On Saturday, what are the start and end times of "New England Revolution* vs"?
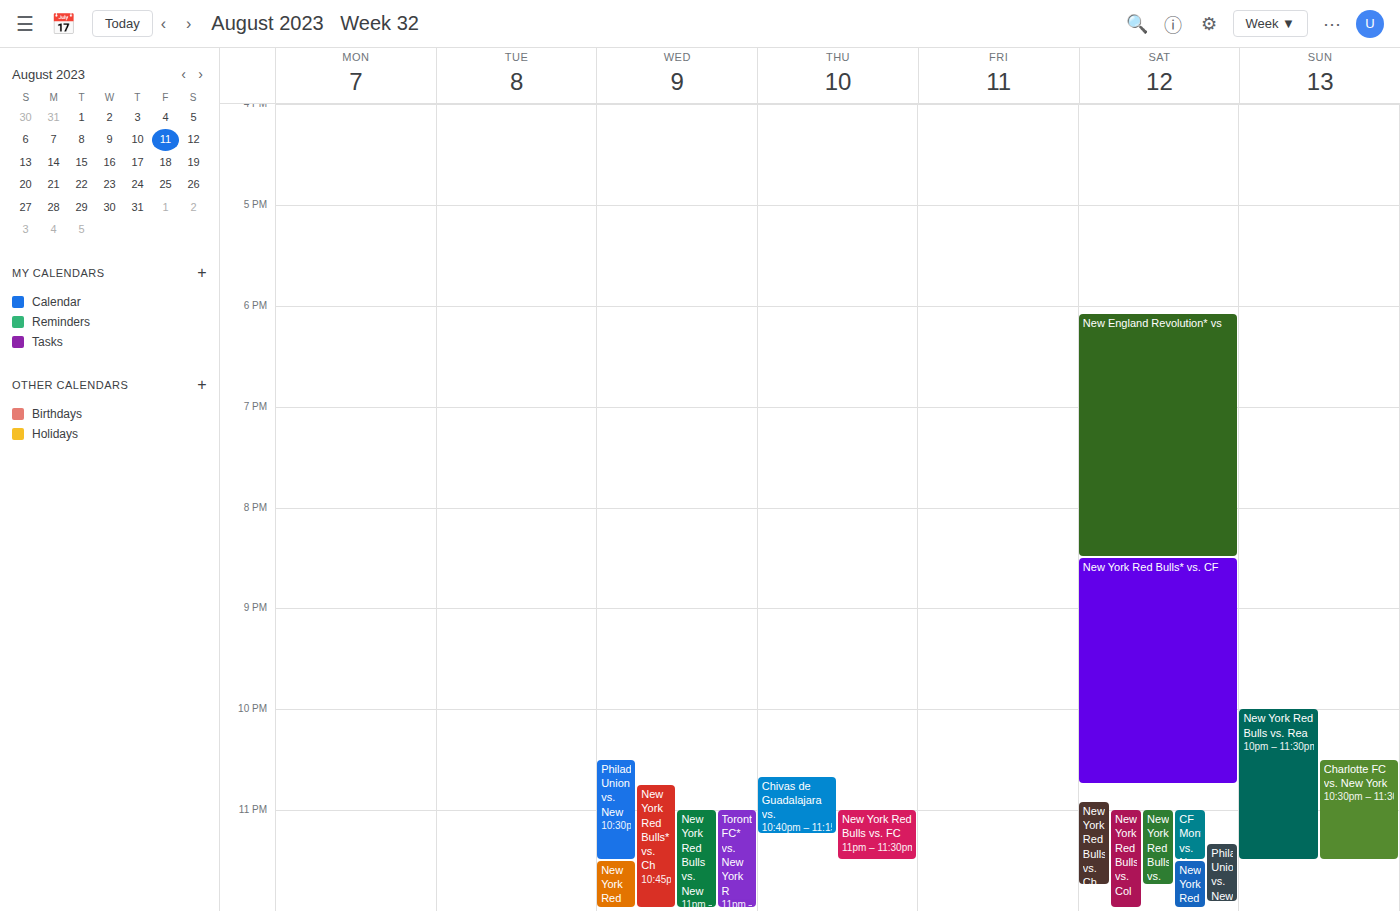
6:05 PM to 8:30 PM